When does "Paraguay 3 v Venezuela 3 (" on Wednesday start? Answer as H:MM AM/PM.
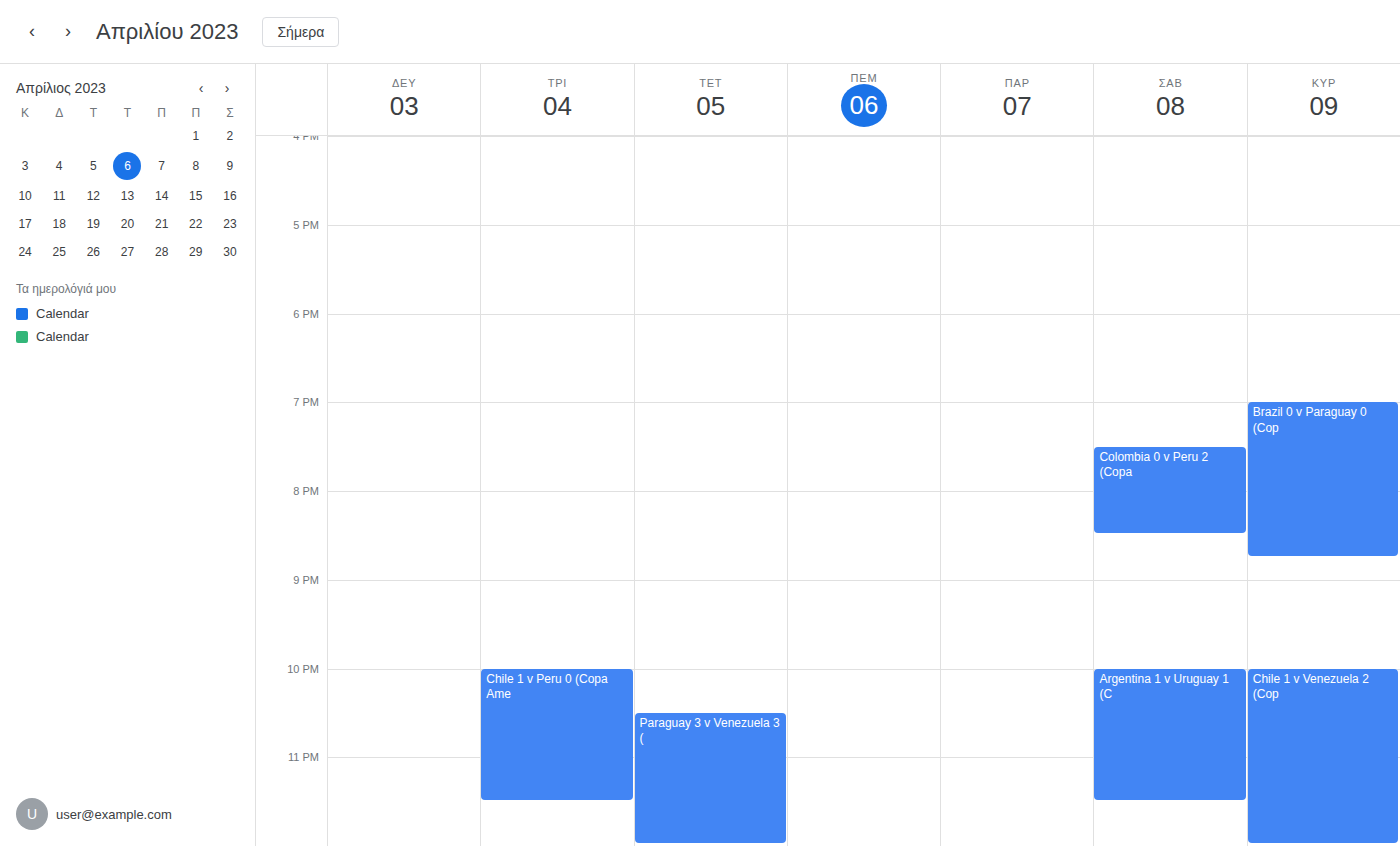
10:30 PM